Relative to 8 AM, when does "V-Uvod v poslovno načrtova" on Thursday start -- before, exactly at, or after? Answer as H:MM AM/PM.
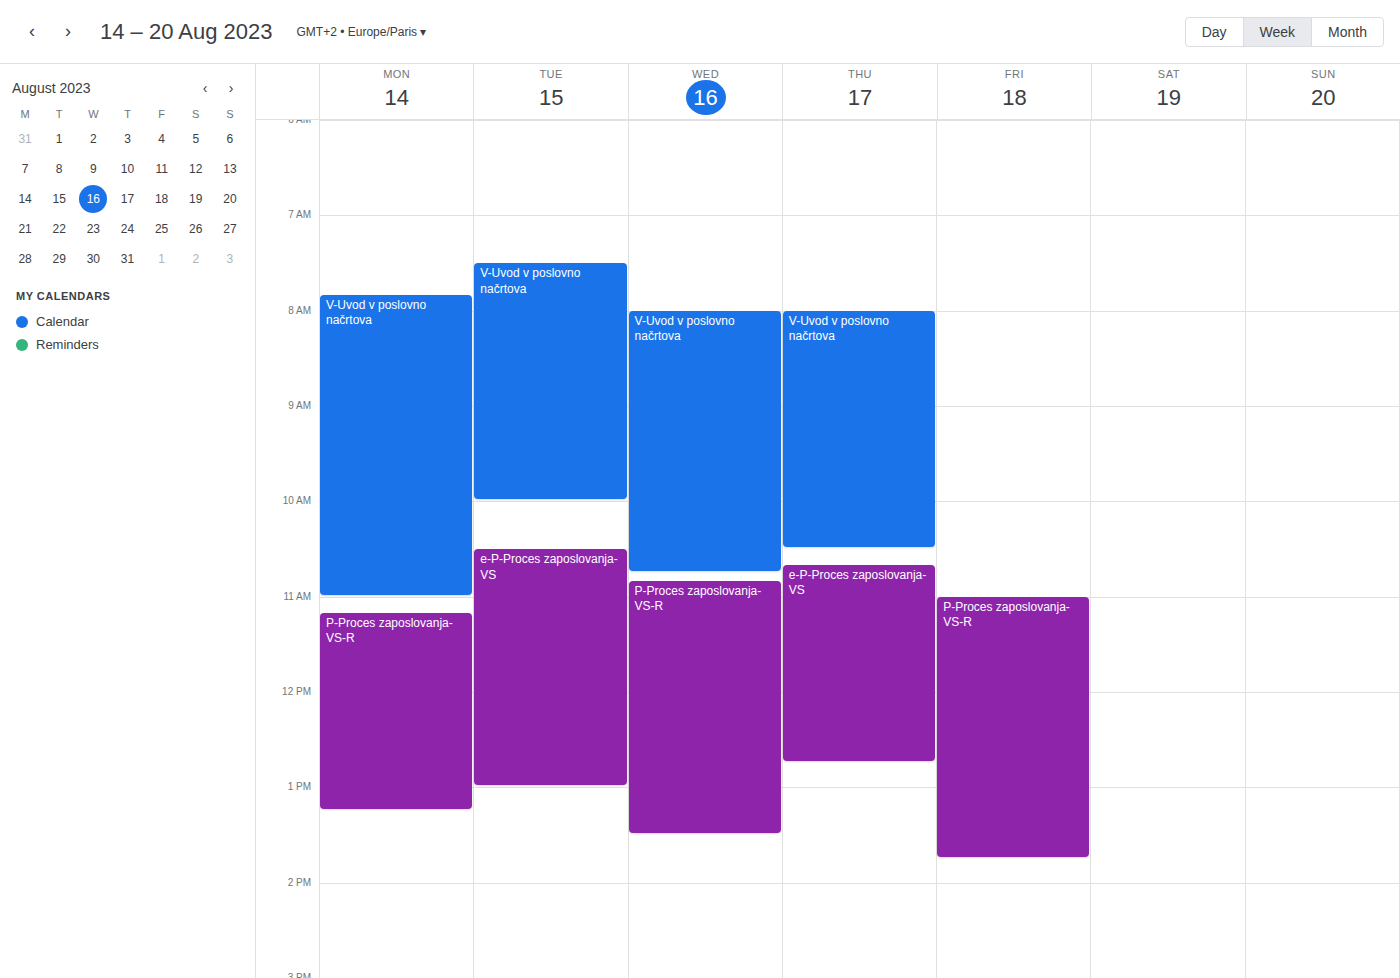
8:00 AM -- exactly at 8 AM, on the 8 AM line.